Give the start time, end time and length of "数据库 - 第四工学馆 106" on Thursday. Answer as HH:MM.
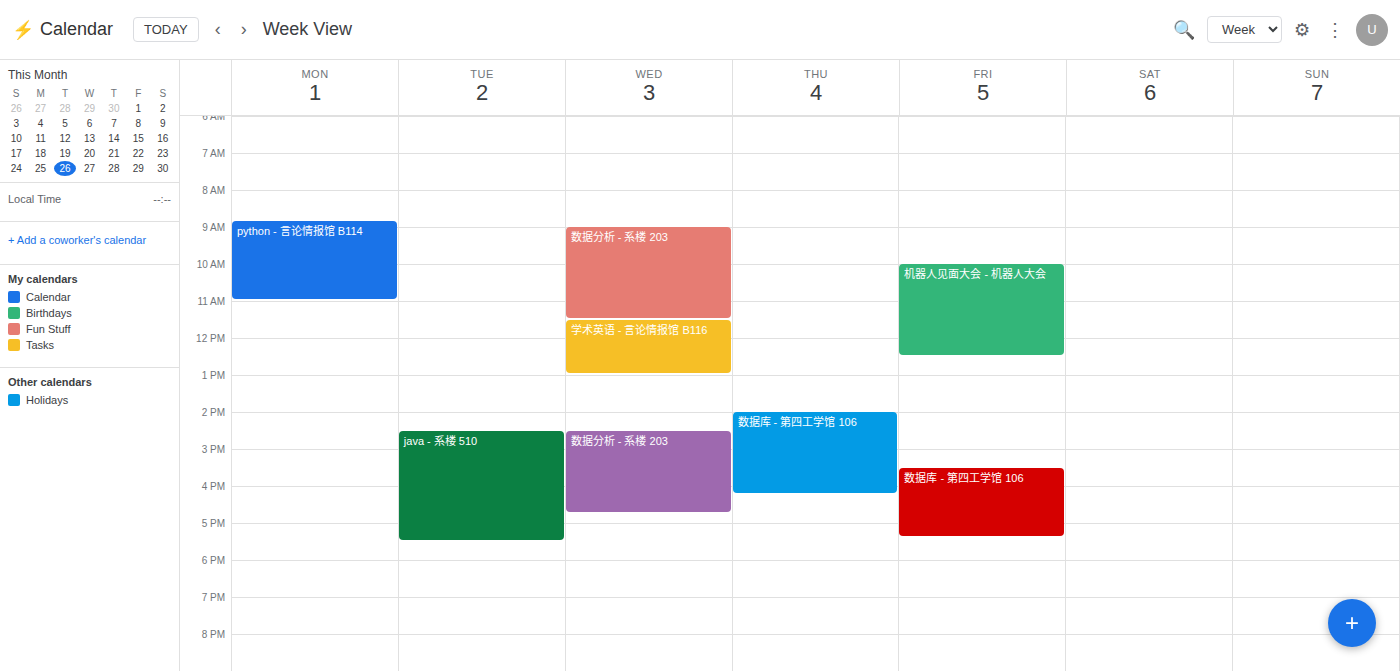
14:00 to 16:15, 2 hours 15 minutes